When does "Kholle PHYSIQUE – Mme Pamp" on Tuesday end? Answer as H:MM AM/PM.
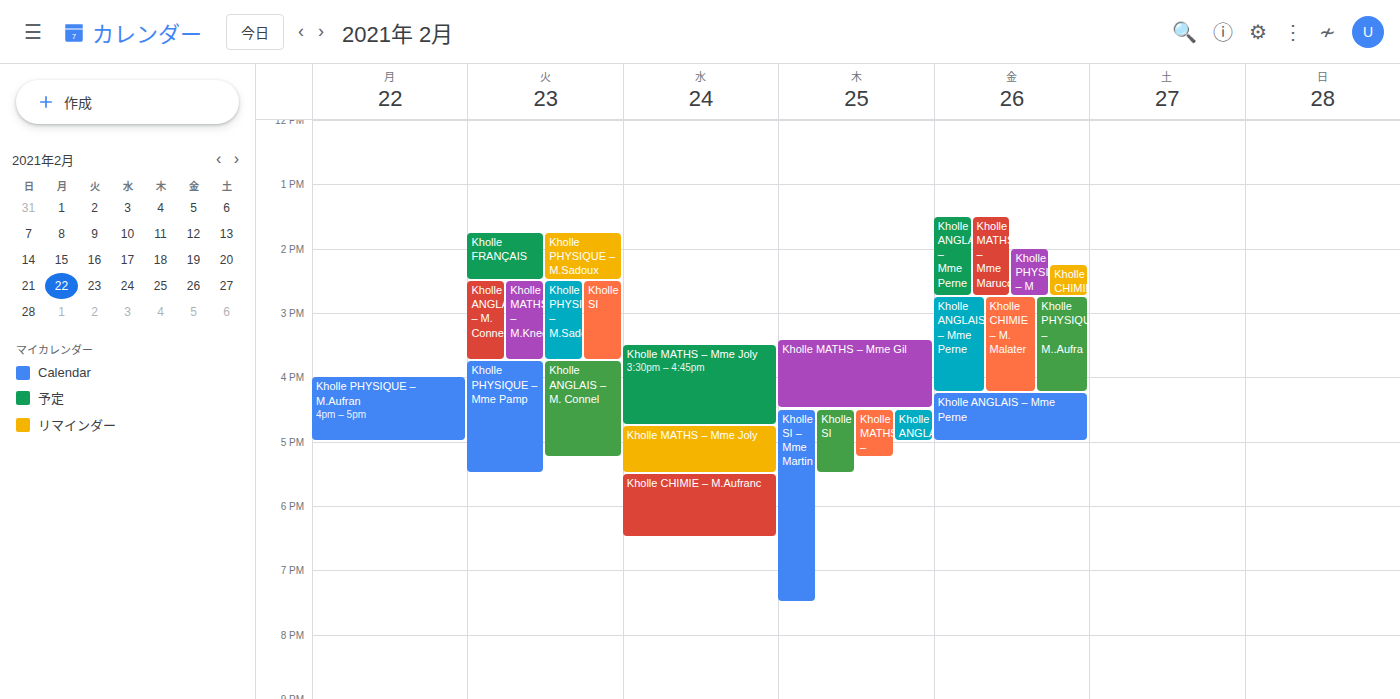
5:30 PM